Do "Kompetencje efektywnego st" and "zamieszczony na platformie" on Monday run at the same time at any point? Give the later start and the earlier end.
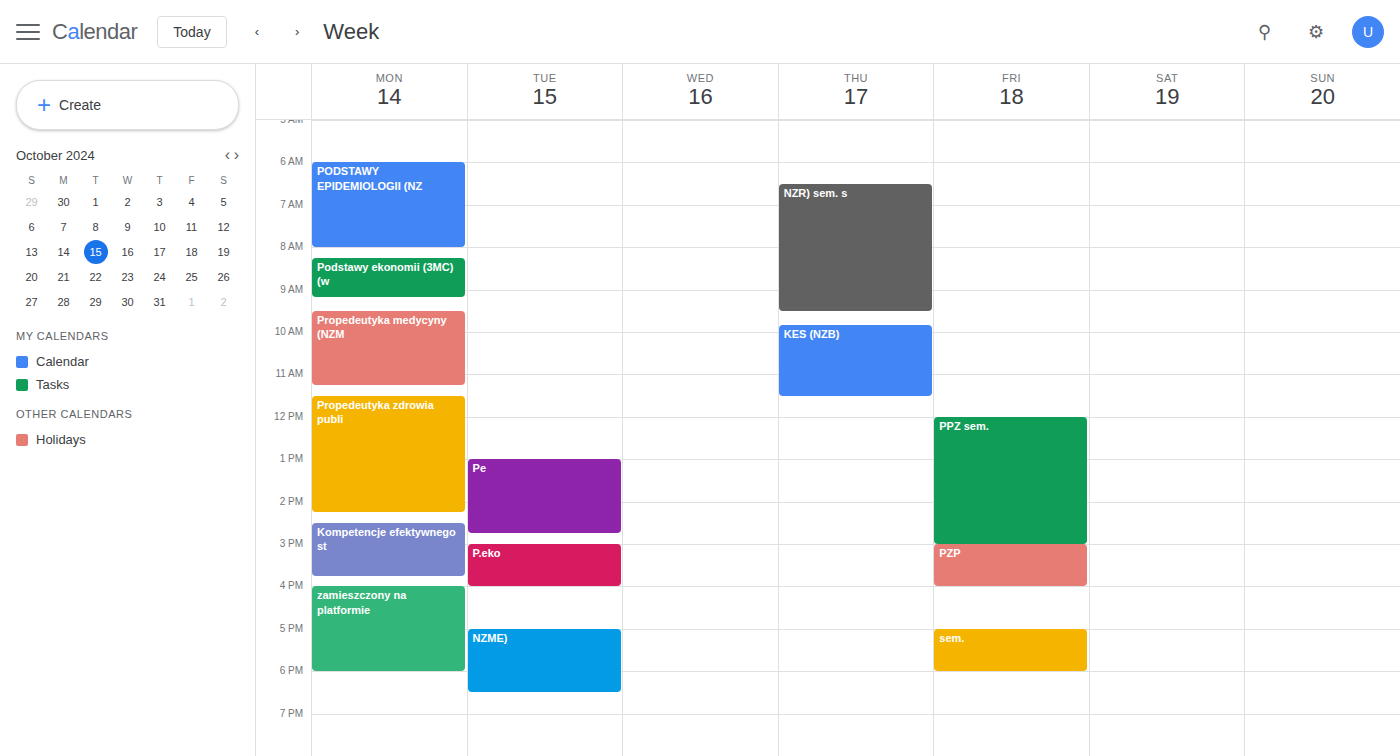
"Kompetencje efektywnego st" ends at 3:45 PM and "zamieszczony na platformie" starts at 4:00 PM -- no overlap.